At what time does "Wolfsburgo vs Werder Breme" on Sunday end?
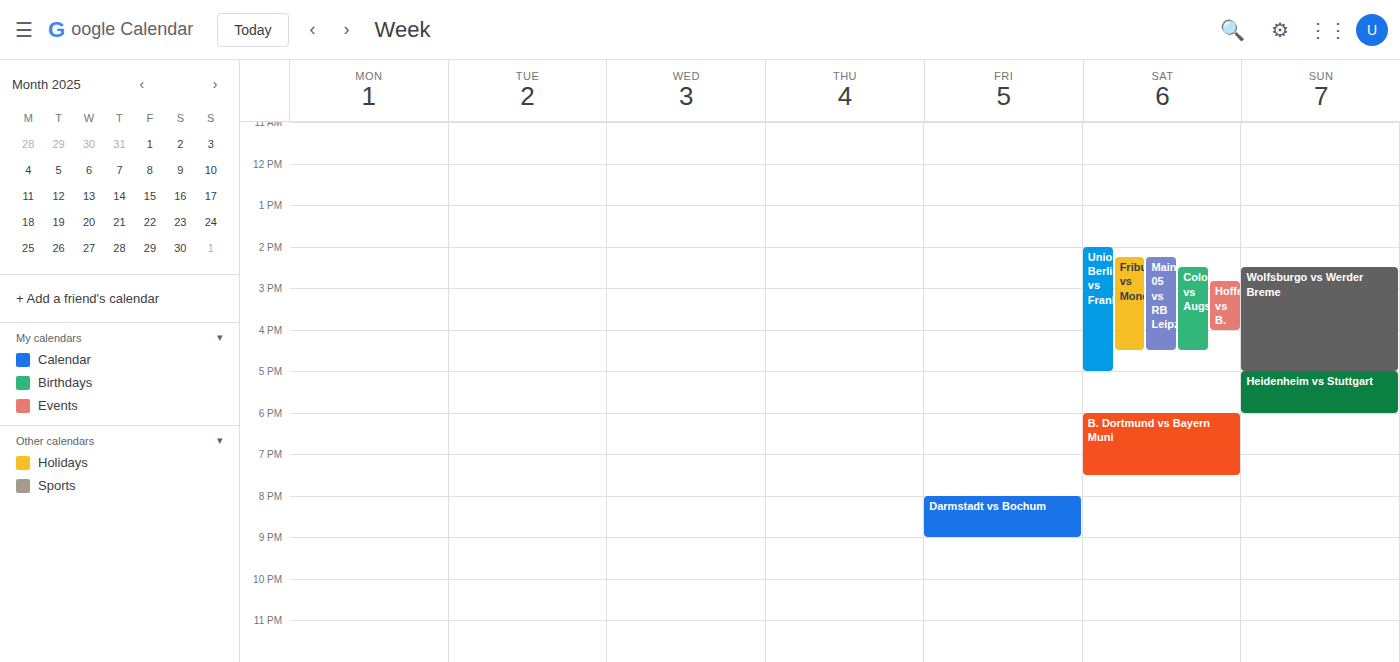
17:00